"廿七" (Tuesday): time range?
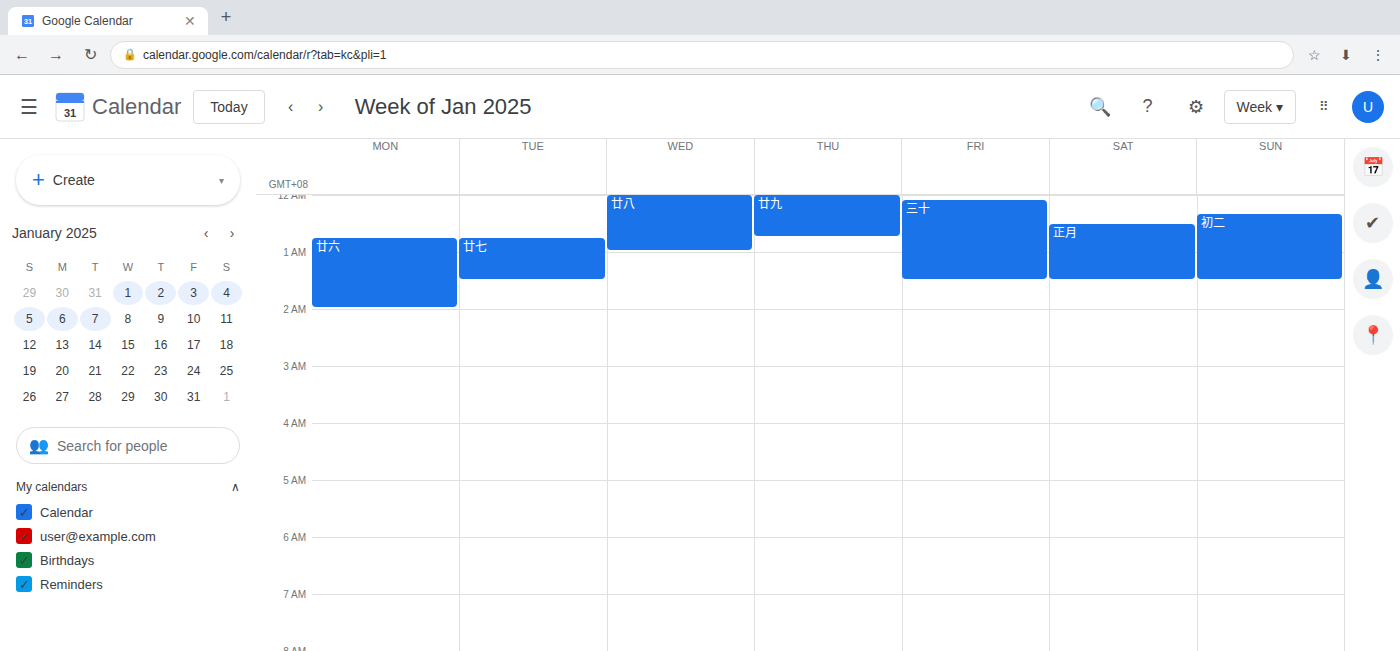
12:45 AM to 1:30 AM